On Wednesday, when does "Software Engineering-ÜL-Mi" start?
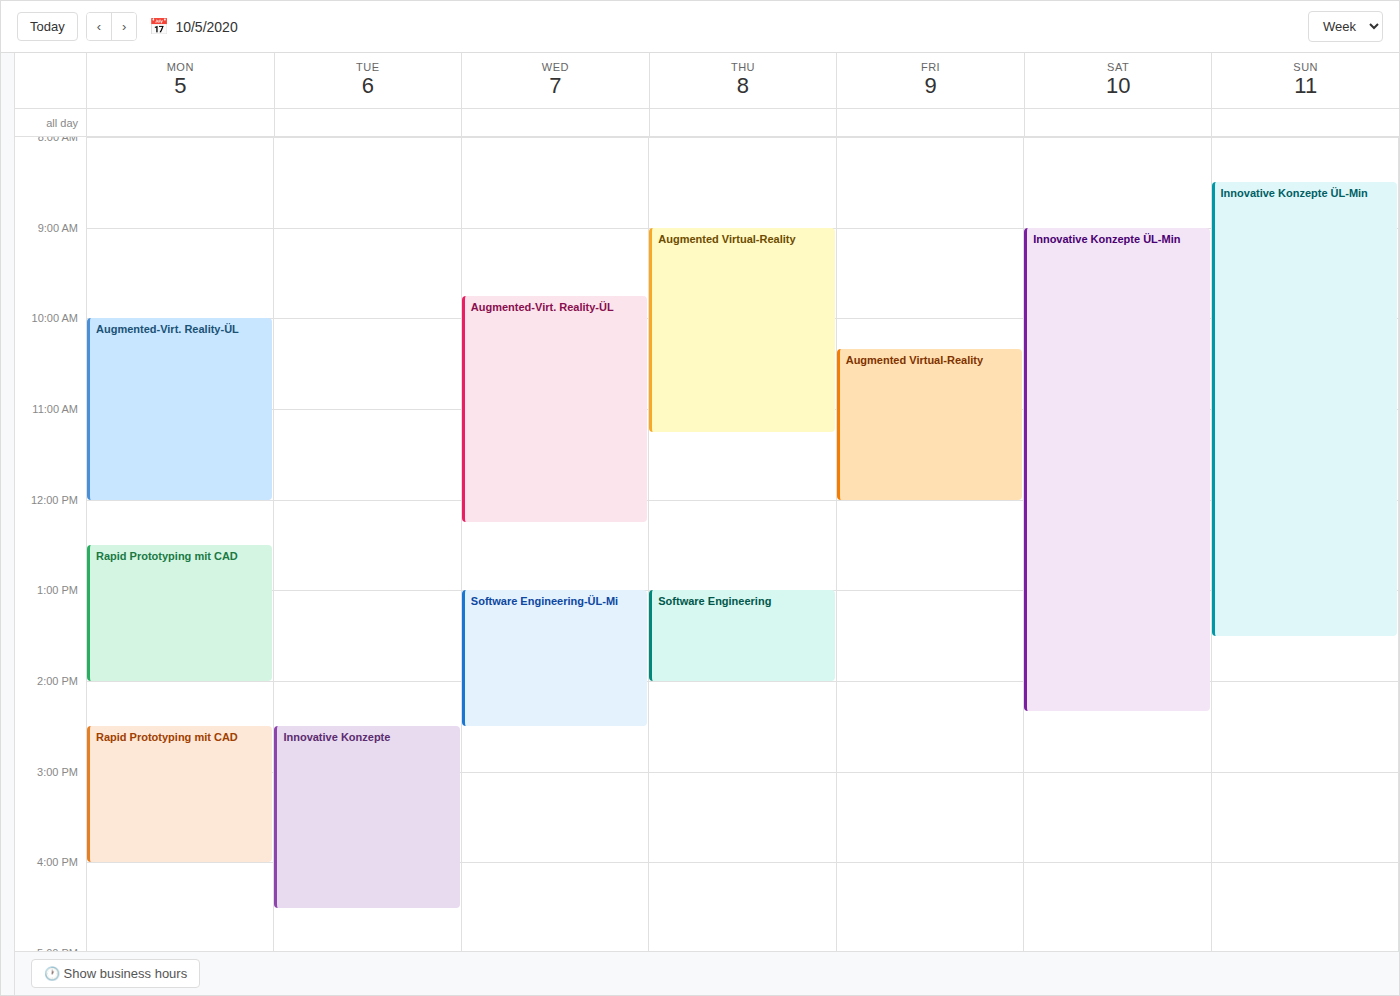
1:00 PM